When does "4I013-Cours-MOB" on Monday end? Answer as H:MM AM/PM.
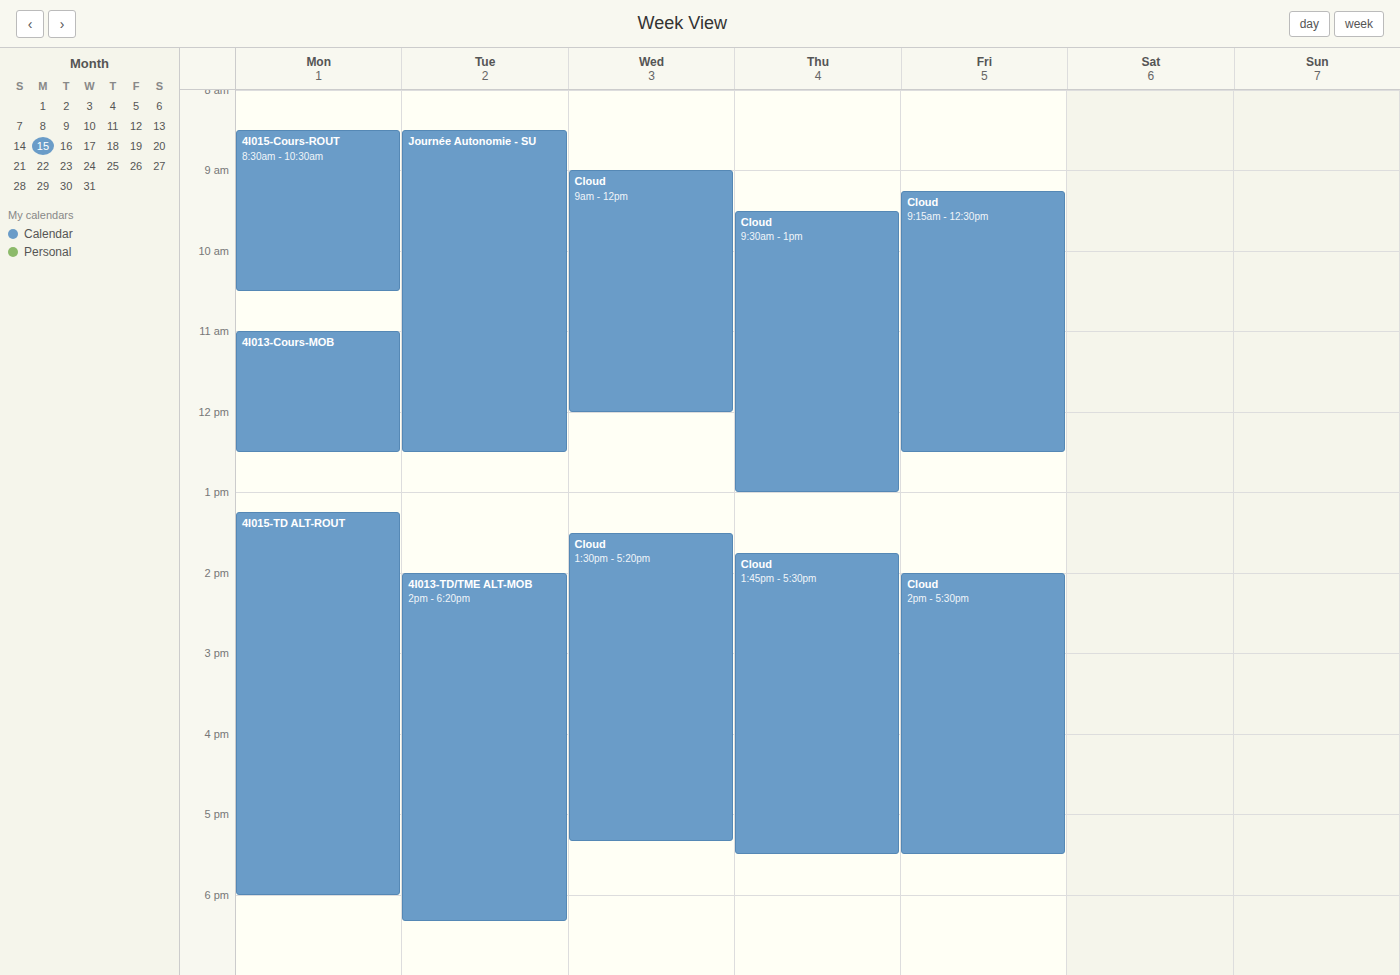
12:30 PM